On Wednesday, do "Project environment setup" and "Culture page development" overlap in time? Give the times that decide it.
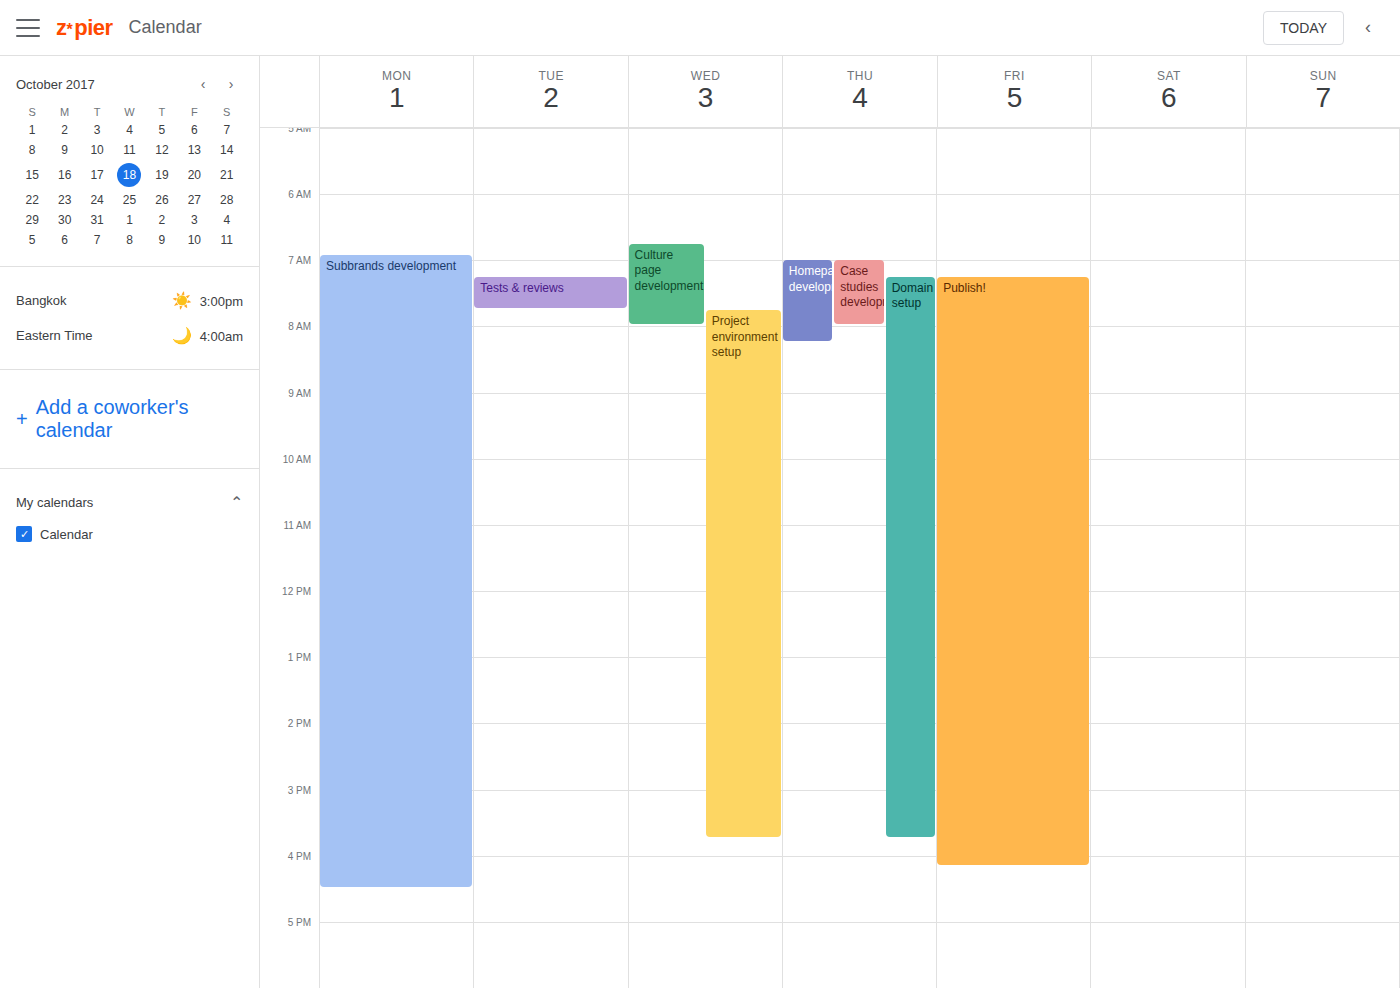
"Project environment setup" starts at 7:45 AM, before "Culture page development" ends at 8:00 AM -- they overlap.